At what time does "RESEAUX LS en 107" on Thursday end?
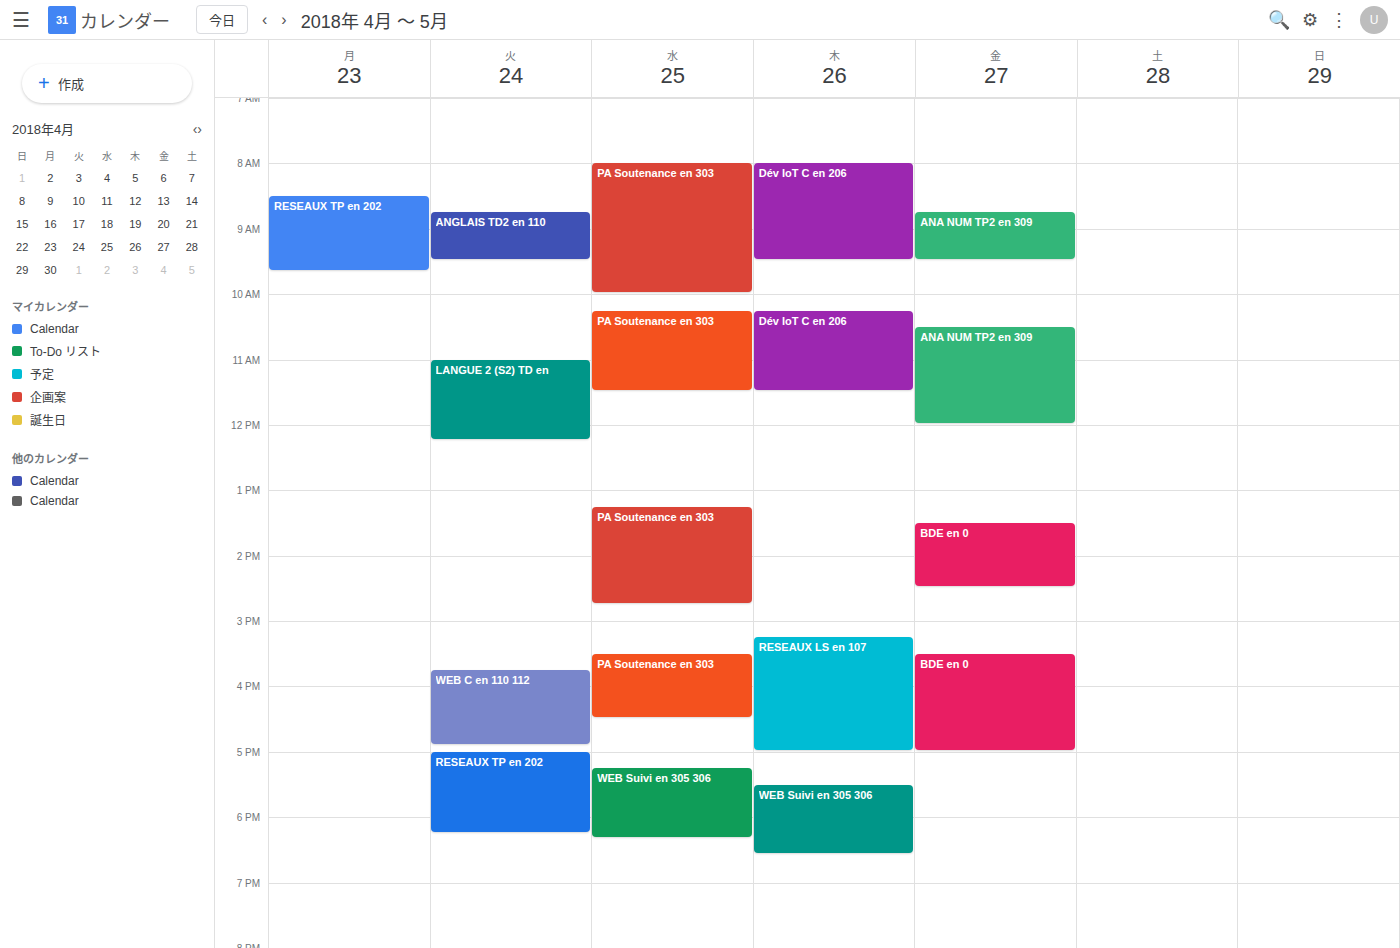
17:00